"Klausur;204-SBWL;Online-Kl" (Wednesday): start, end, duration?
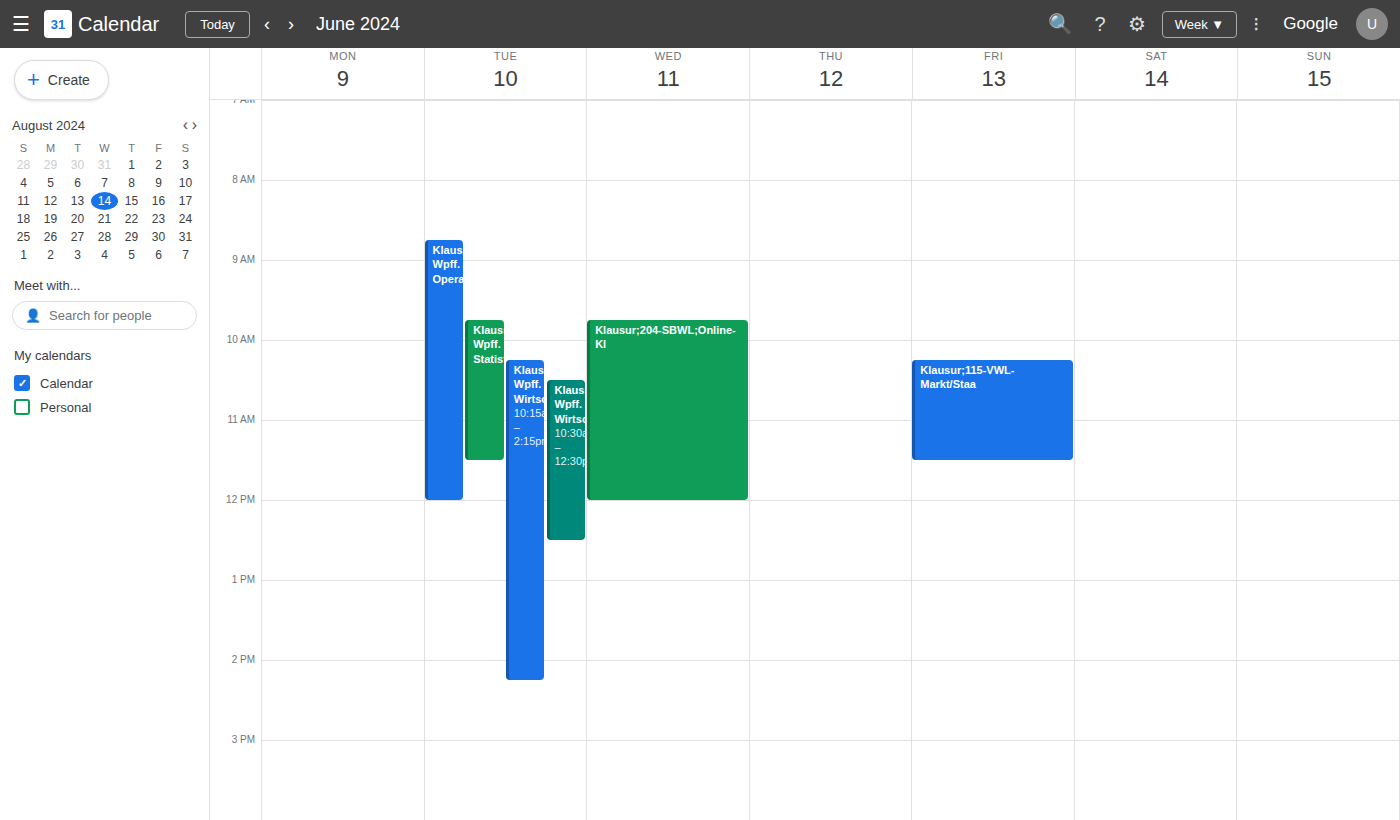
09:45 to 12:00, 2 hours 15 minutes